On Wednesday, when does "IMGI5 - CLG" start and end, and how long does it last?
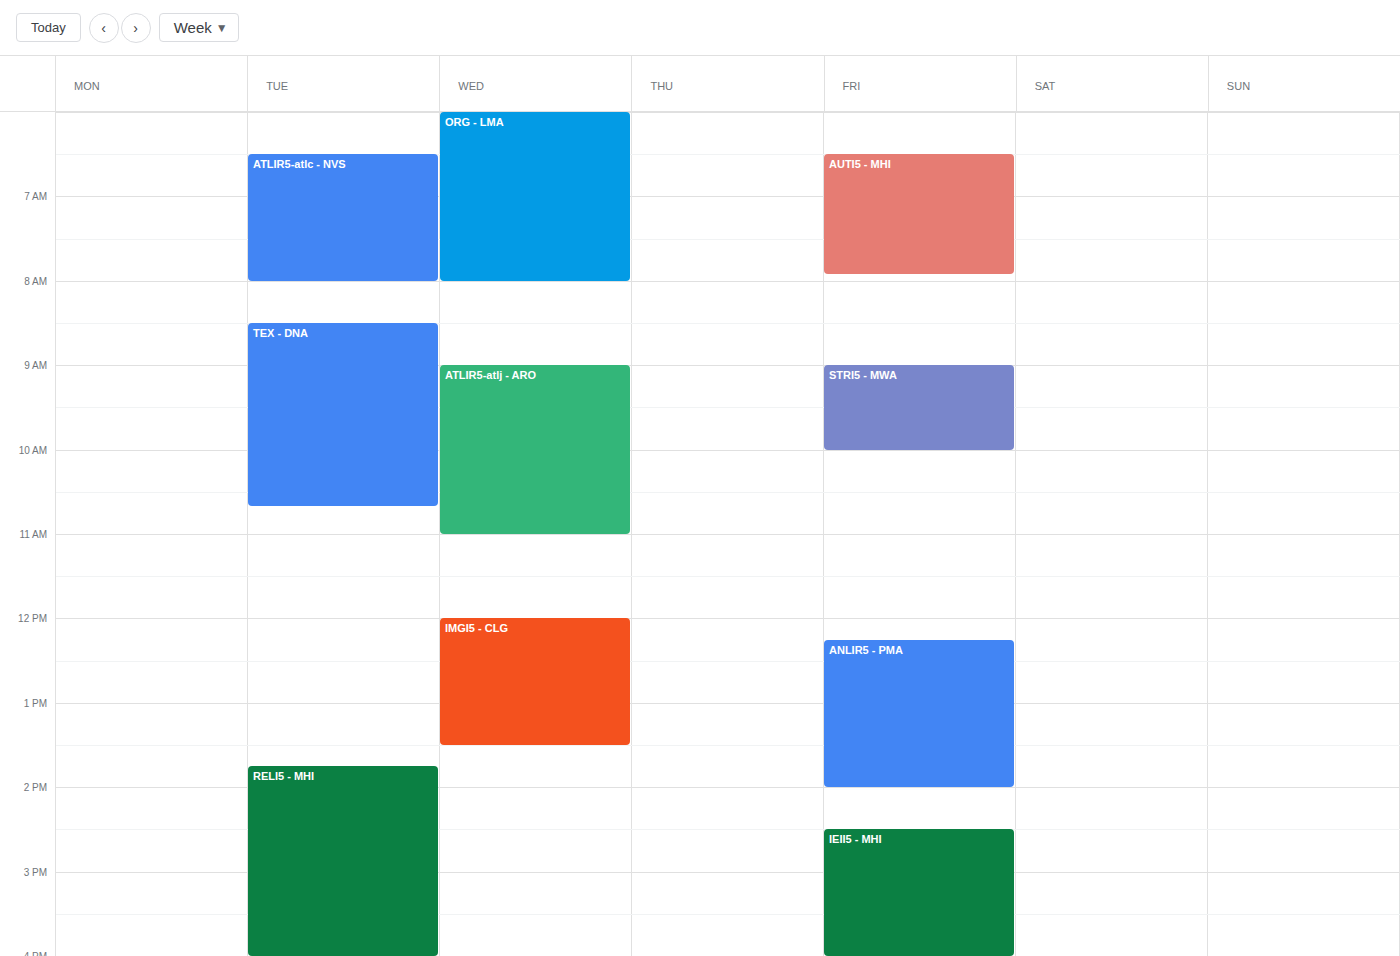
12:00 PM to 1:30 PM, 1 hour 30 minutes